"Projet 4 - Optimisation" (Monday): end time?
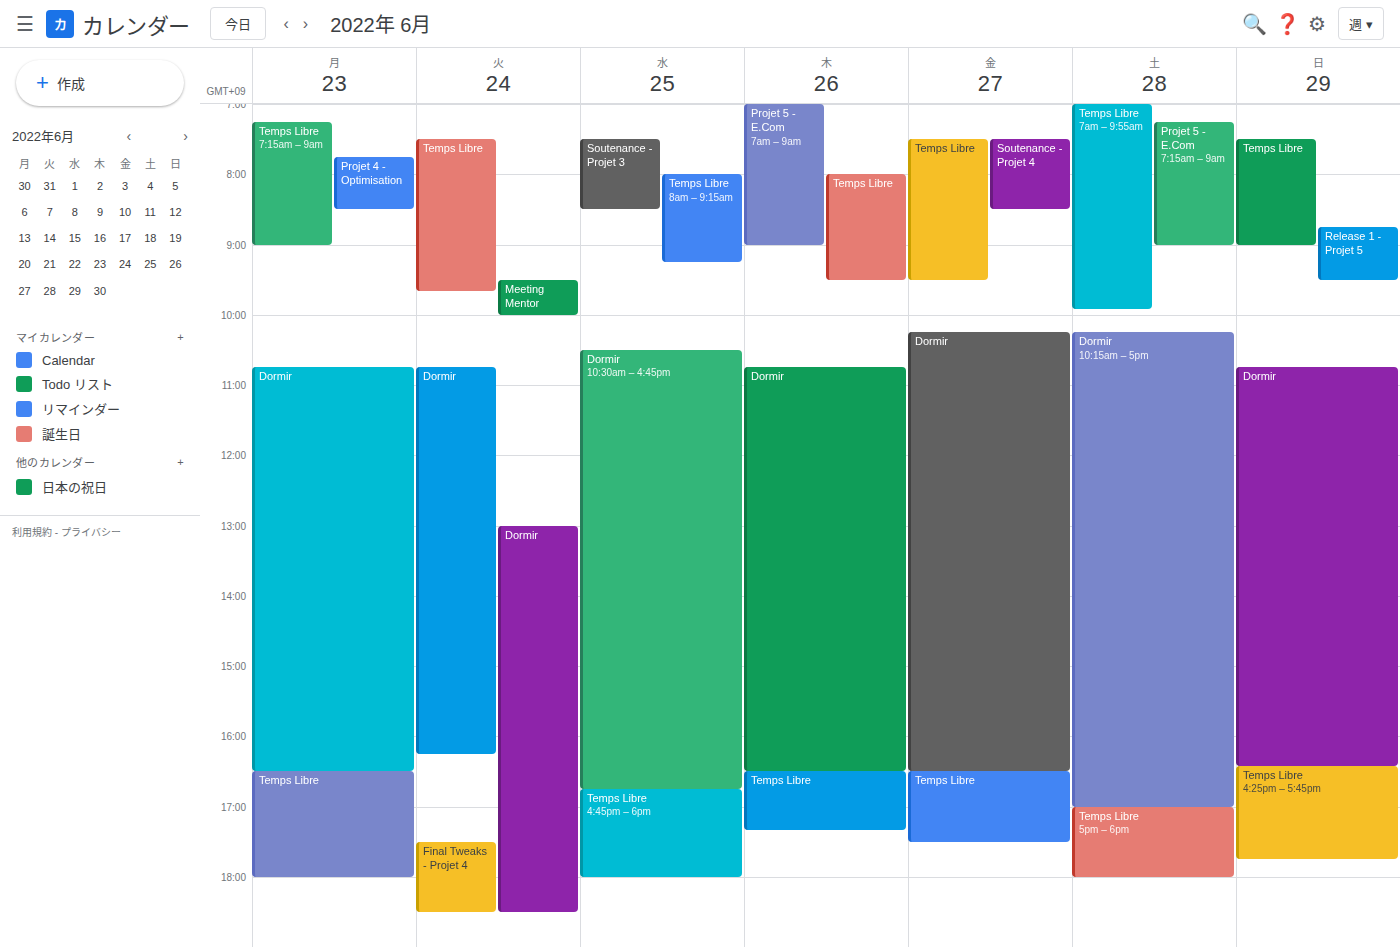
08:30